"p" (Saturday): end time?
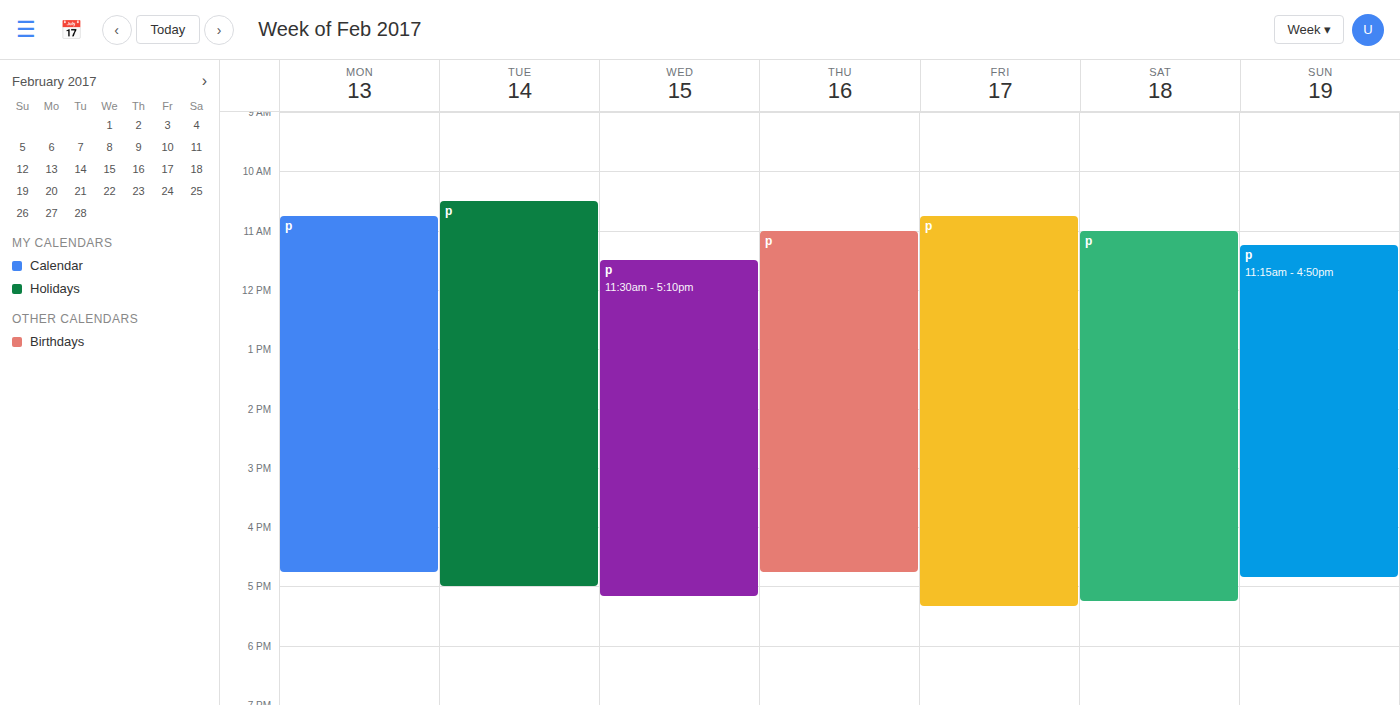
5:15 PM